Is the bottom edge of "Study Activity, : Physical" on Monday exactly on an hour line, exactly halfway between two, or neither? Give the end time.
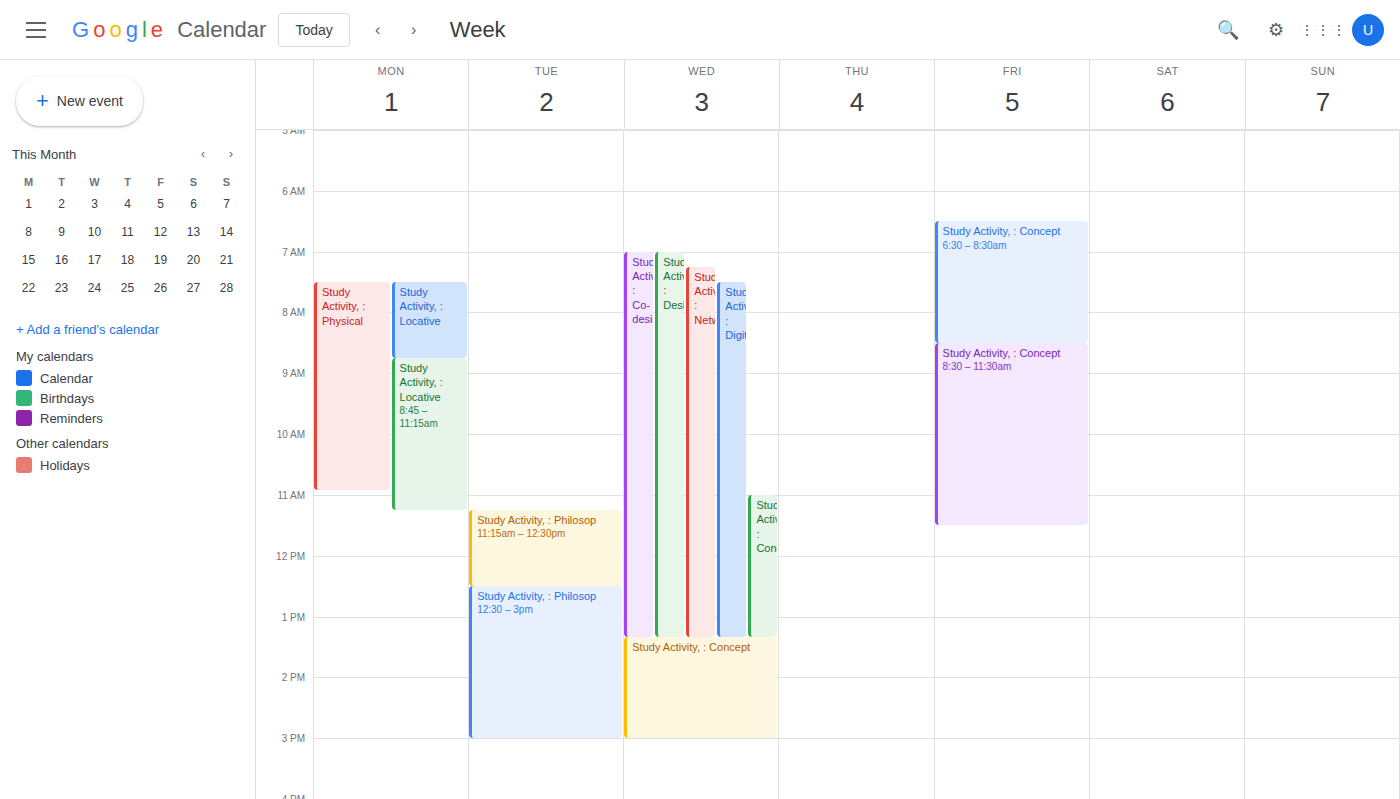
10:55 AM -- neither: 55 minutes below the 10 AM line and 5 minutes above the 11 AM line.